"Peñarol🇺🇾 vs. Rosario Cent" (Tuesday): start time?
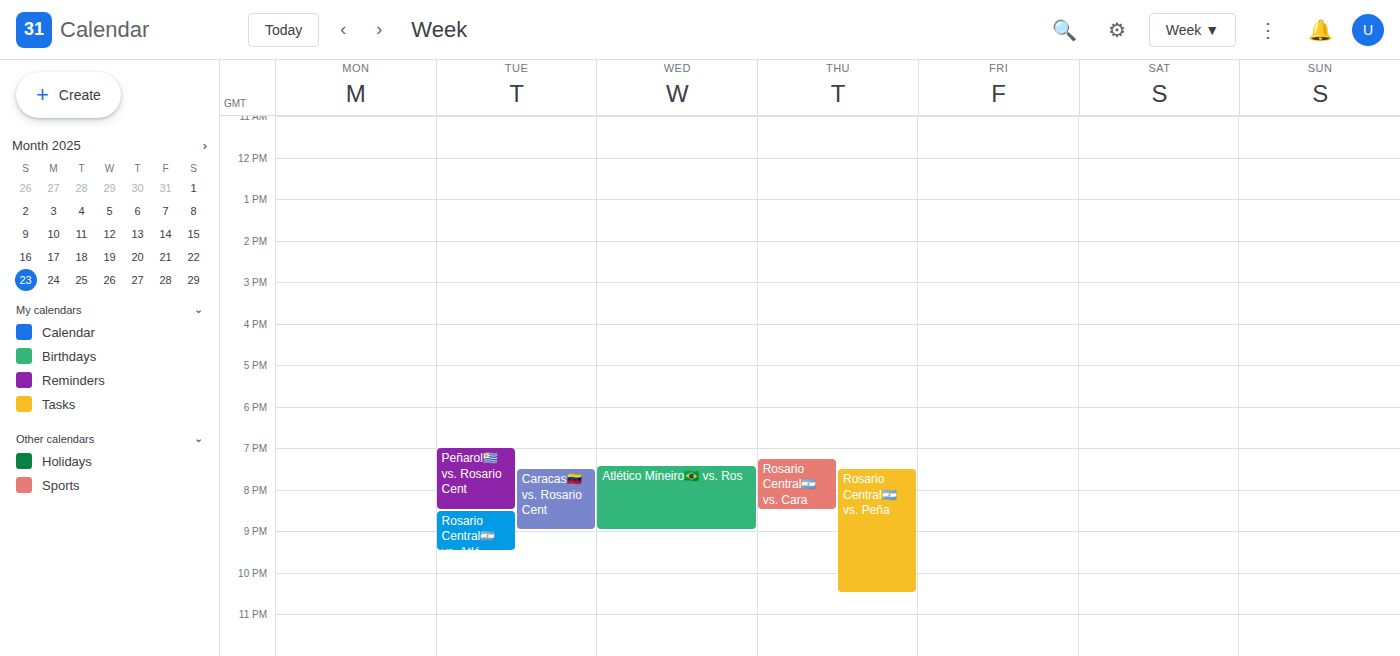
7:00 PM